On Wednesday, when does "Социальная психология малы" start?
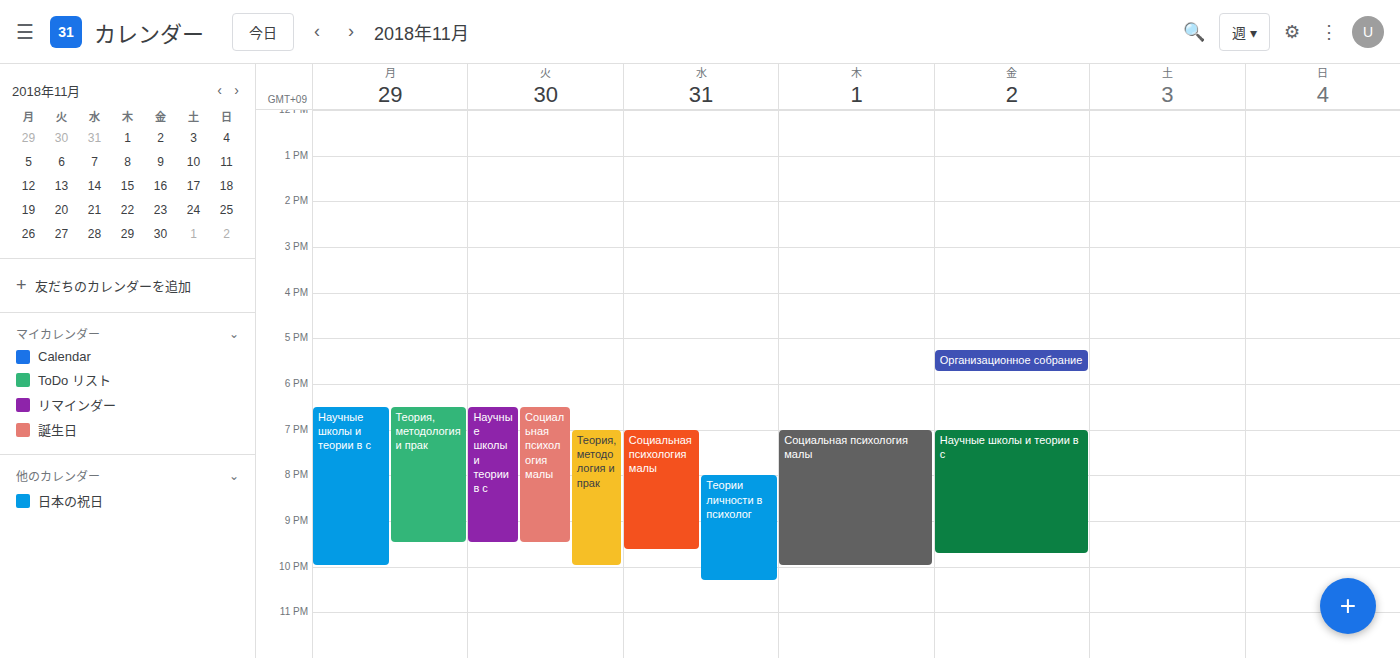
7:00 PM